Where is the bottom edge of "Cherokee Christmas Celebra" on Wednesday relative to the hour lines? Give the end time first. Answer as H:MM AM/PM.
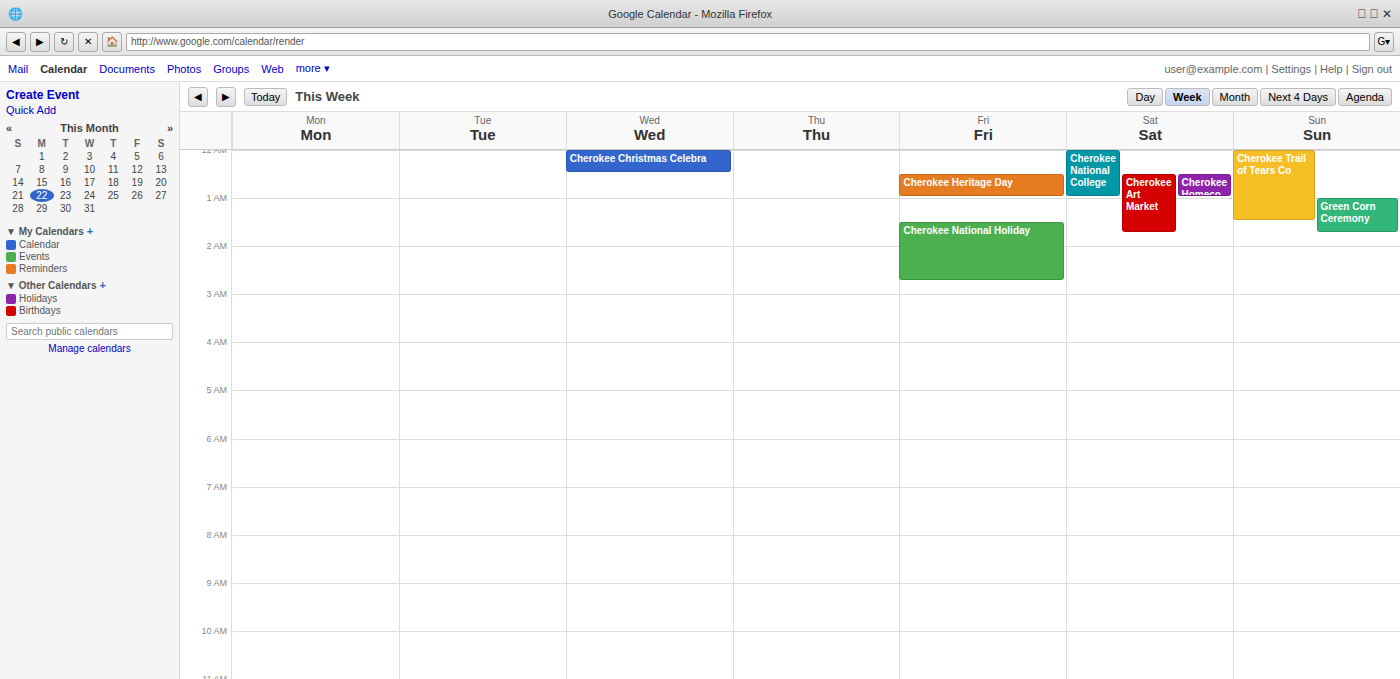
12:30 AM -- halfway between the 12 AM and 1 AM lines.